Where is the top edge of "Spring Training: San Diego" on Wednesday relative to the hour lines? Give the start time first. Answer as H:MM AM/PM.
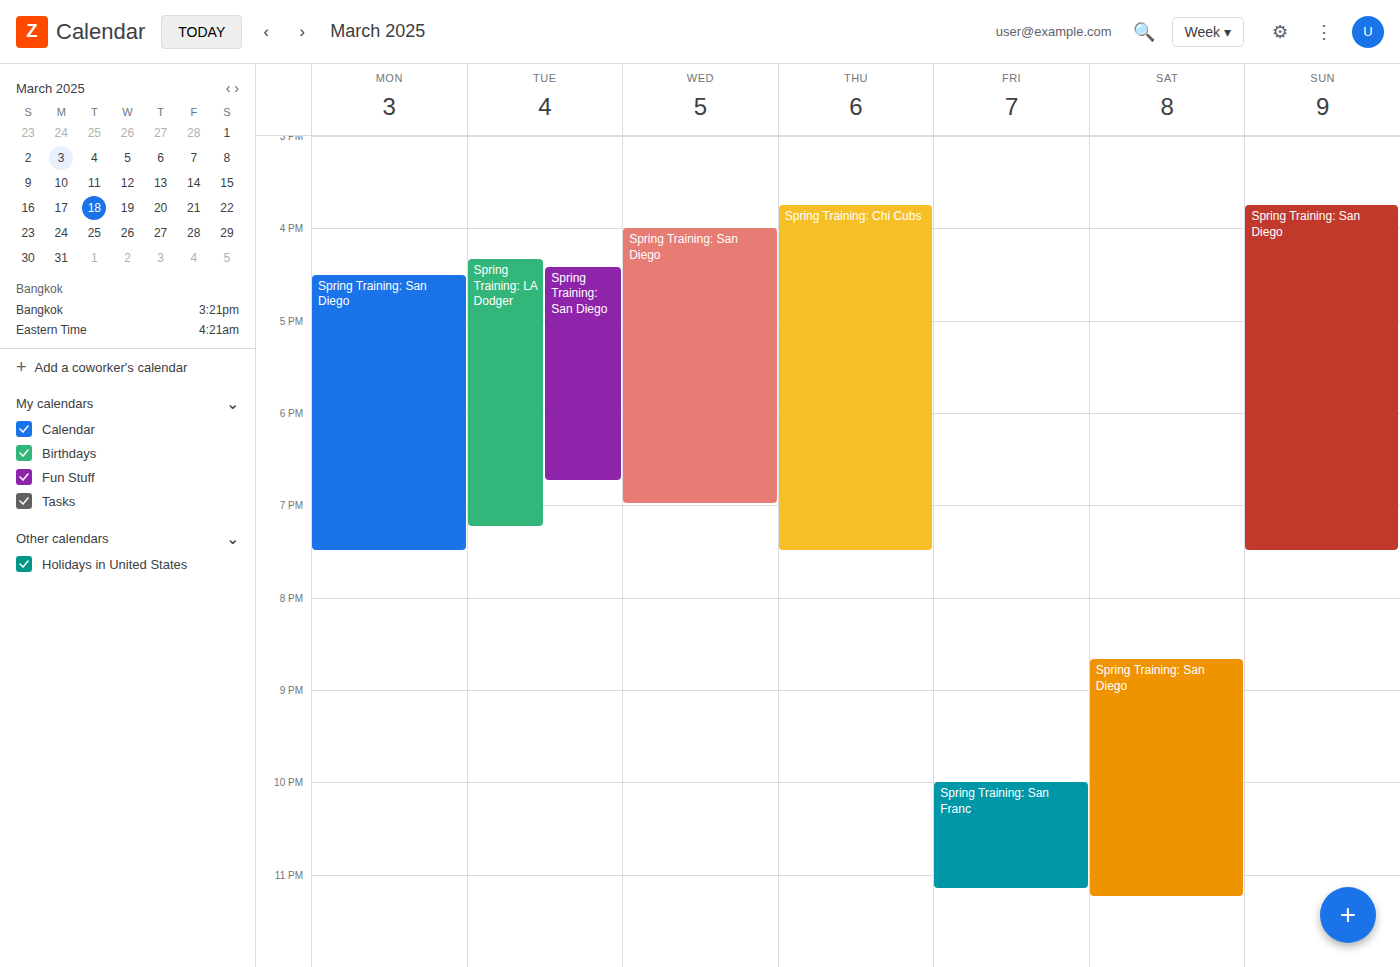
4:00 PM -- exactly on the 4 PM line.